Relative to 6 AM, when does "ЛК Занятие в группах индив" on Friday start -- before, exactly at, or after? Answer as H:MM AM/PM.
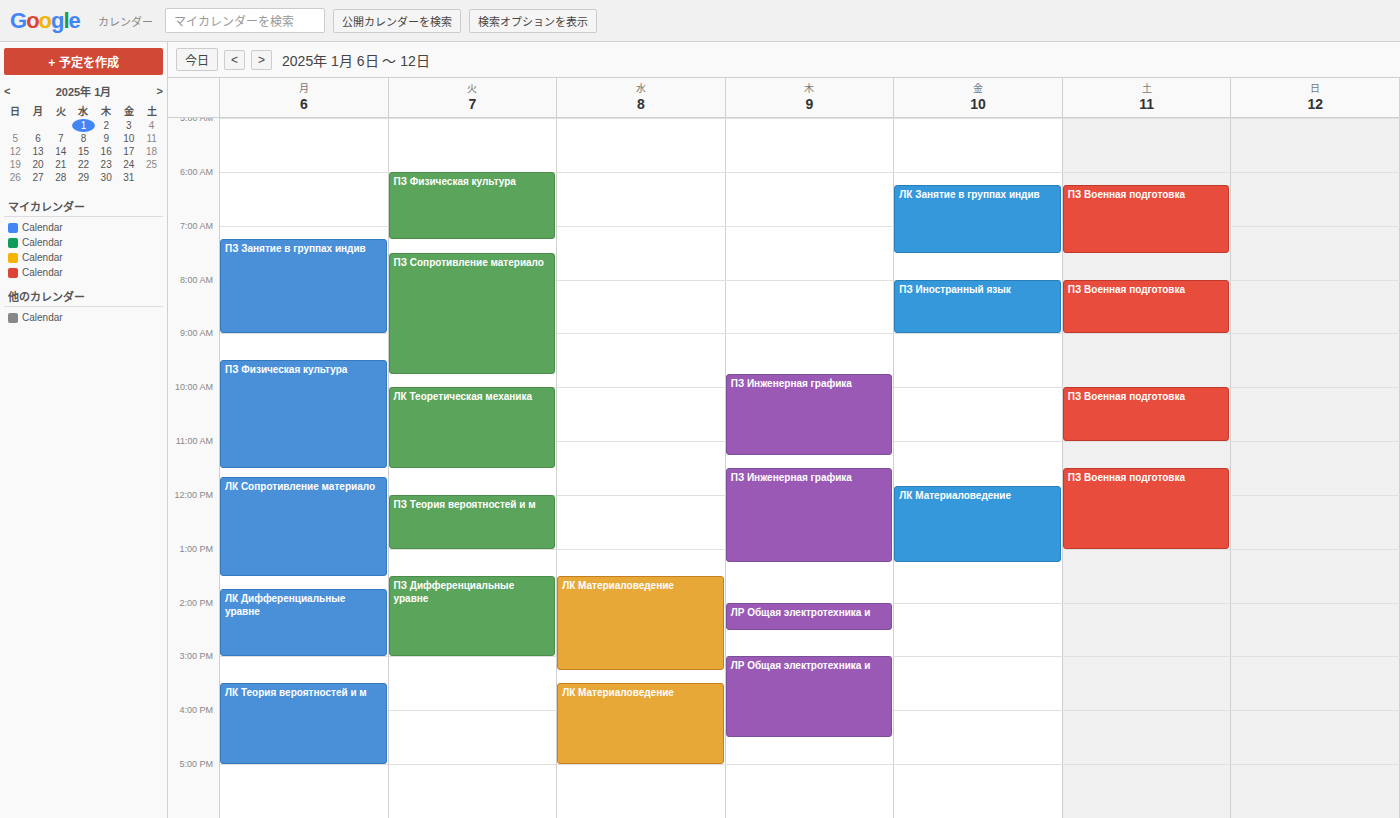
6:15 AM -- after 6 AM, 15 minutes below the 6 AM line.